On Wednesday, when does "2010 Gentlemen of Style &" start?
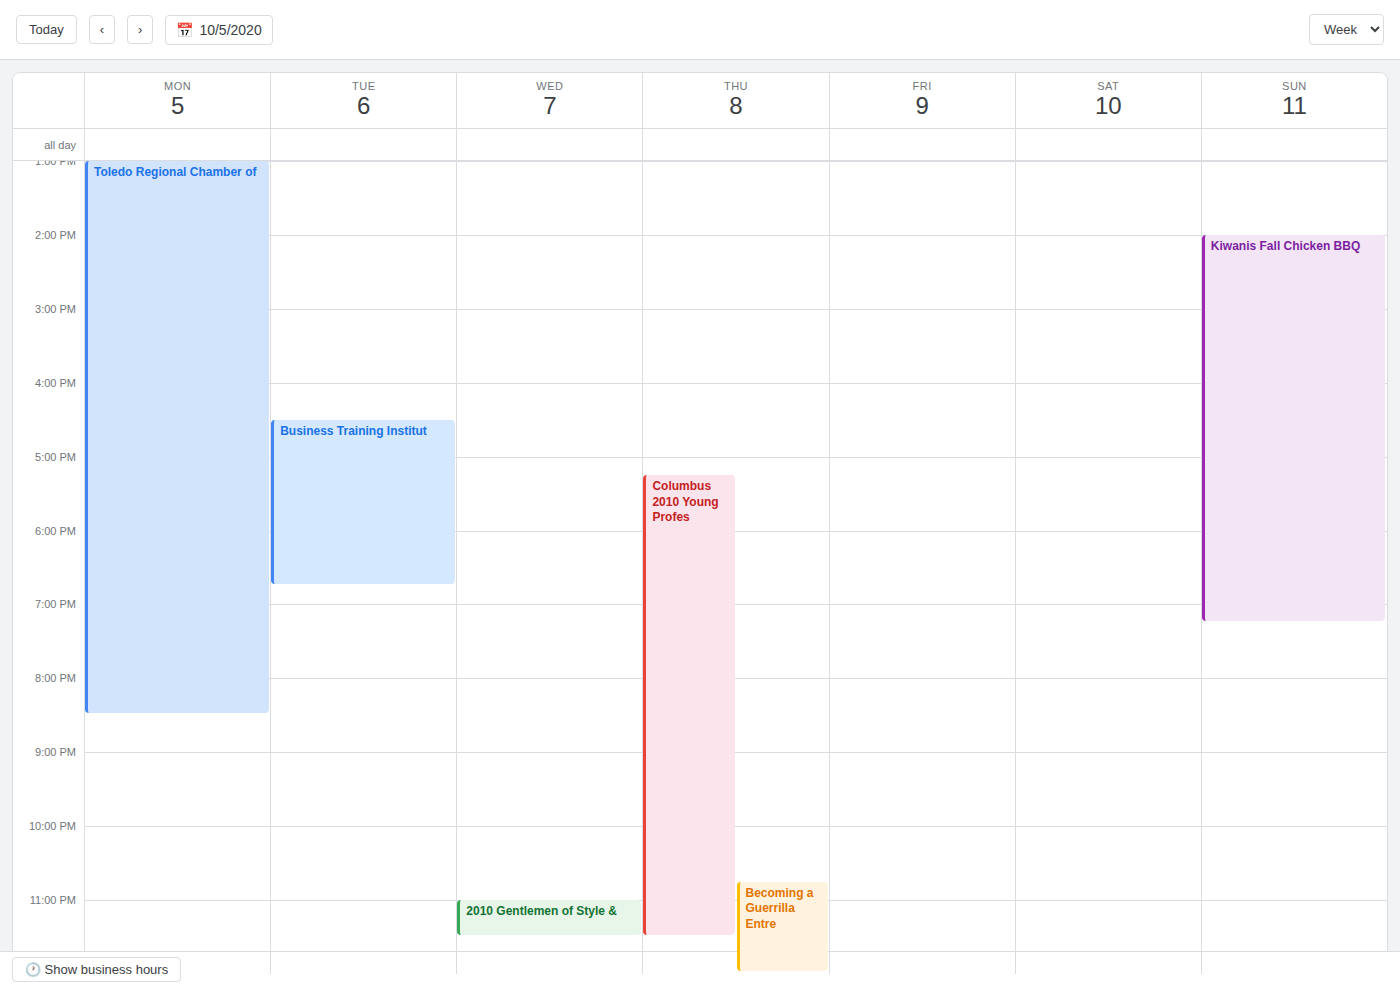
23:00